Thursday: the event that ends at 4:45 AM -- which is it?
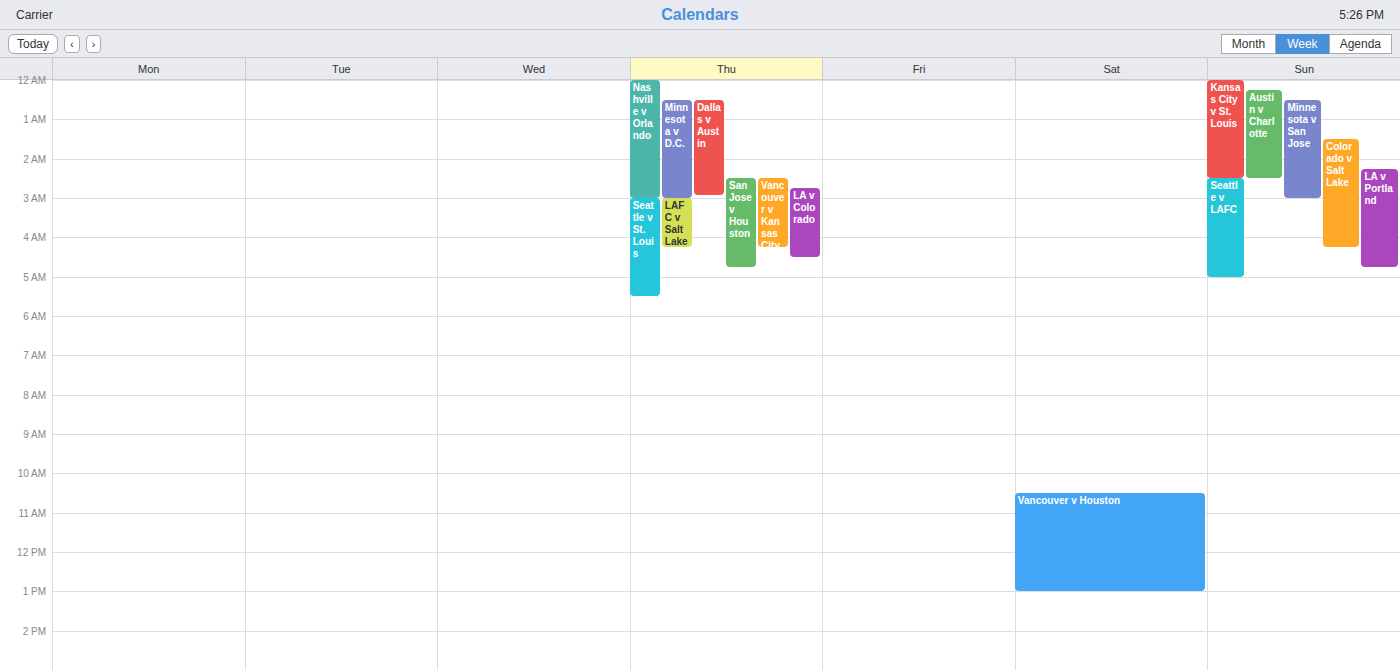
"San Jose v Houston"